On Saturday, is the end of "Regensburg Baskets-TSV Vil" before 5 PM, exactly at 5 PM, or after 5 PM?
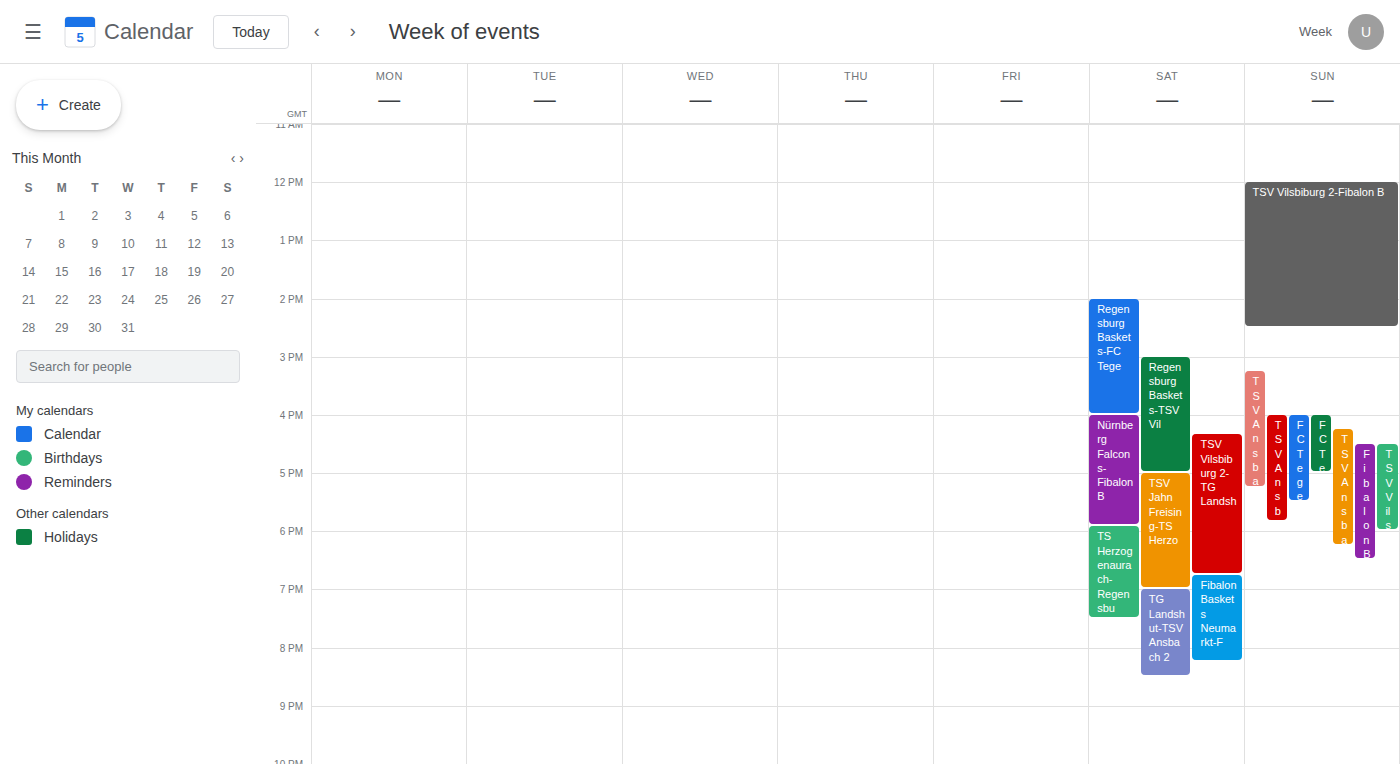
5:00 PM -- exactly at 5 PM, on the 5 PM line.